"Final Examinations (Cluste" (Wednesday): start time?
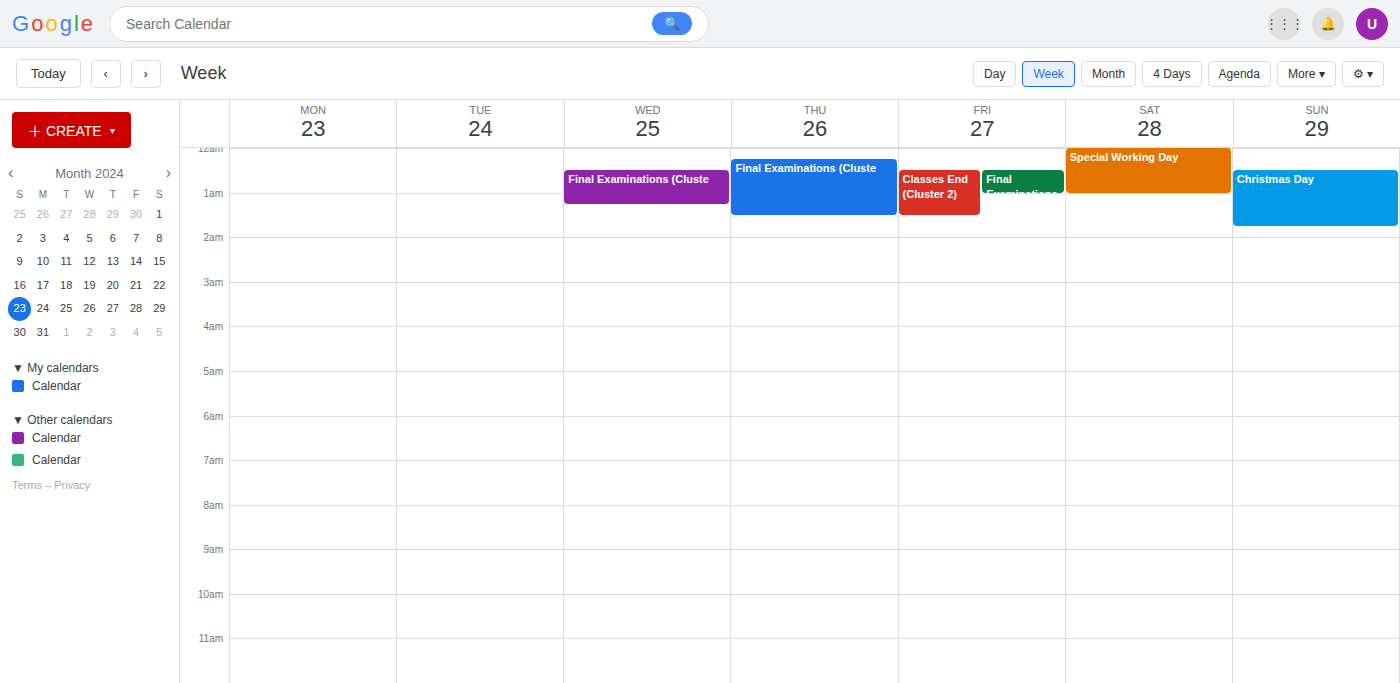
00:30